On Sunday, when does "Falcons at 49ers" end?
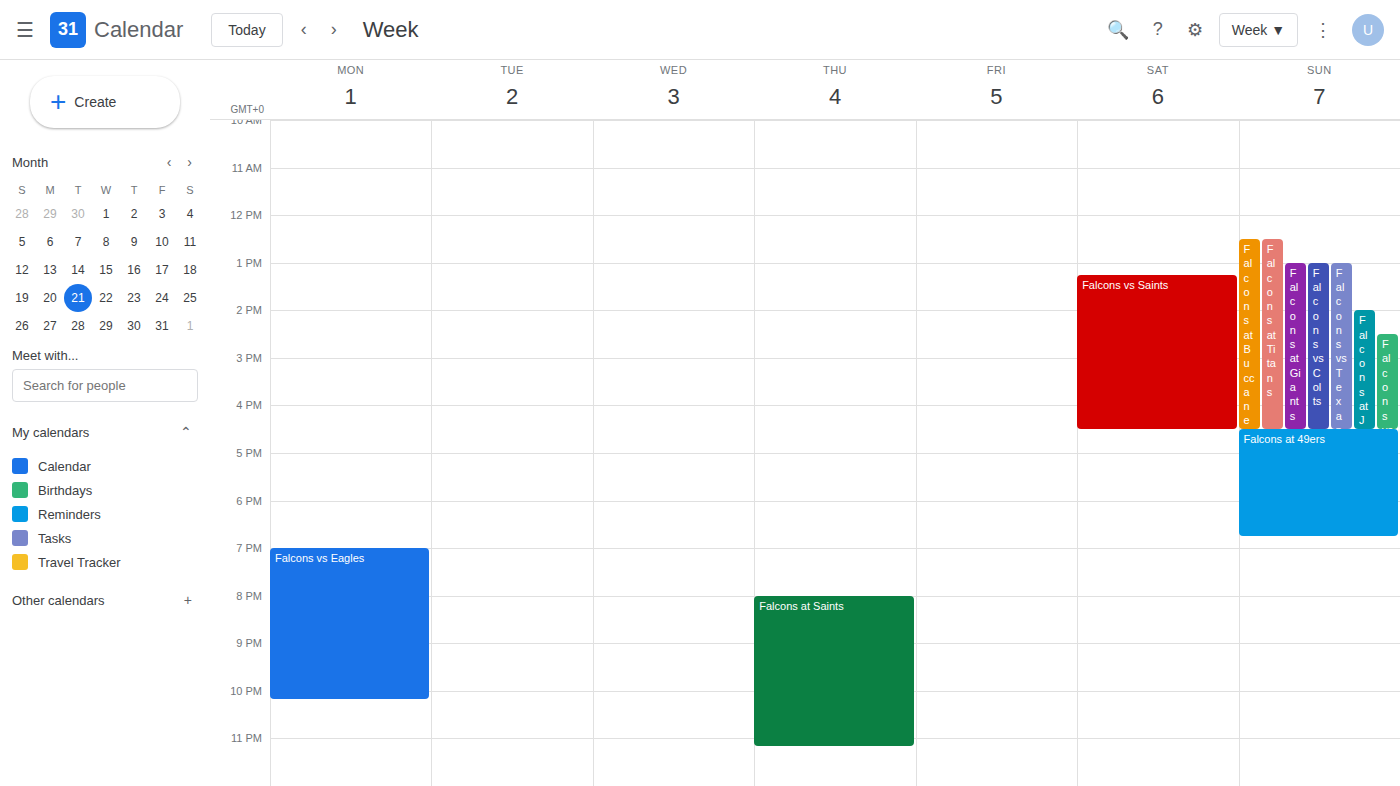
6:45 PM